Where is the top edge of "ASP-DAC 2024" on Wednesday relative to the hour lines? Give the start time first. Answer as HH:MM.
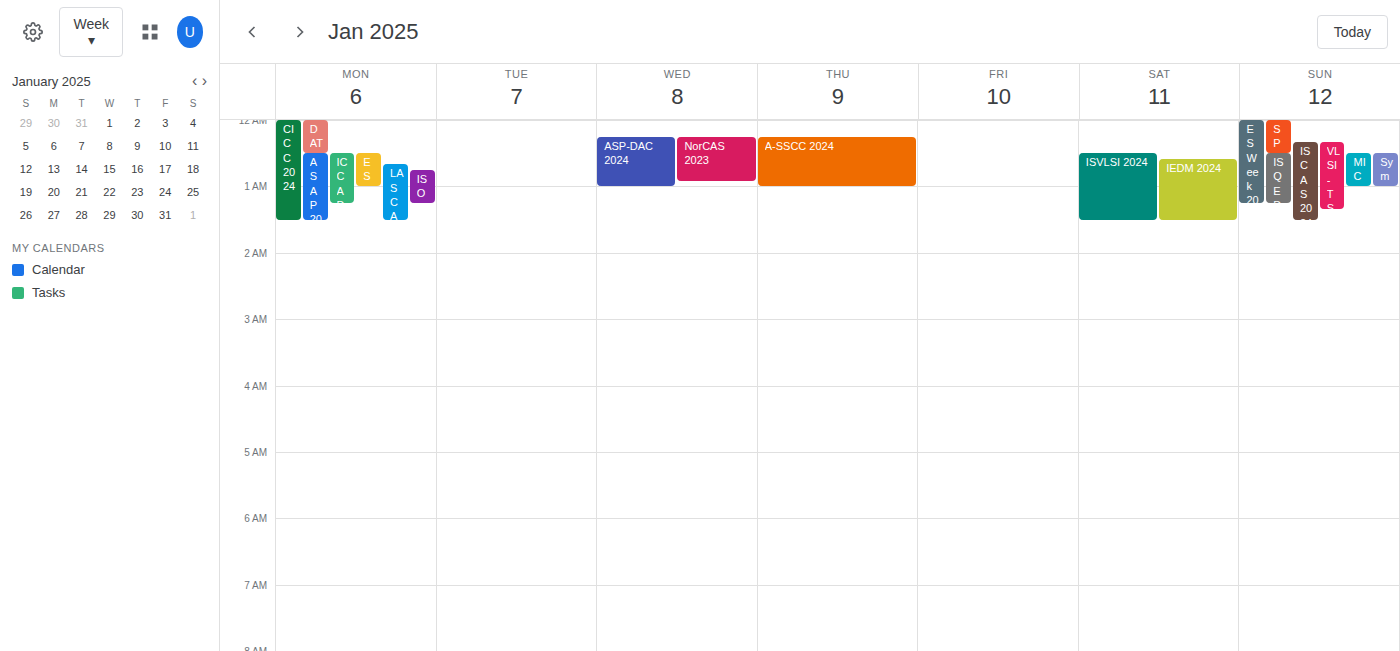
00:15 -- neither: a quarter of the way from the 00:00 line to the 01:00 line.